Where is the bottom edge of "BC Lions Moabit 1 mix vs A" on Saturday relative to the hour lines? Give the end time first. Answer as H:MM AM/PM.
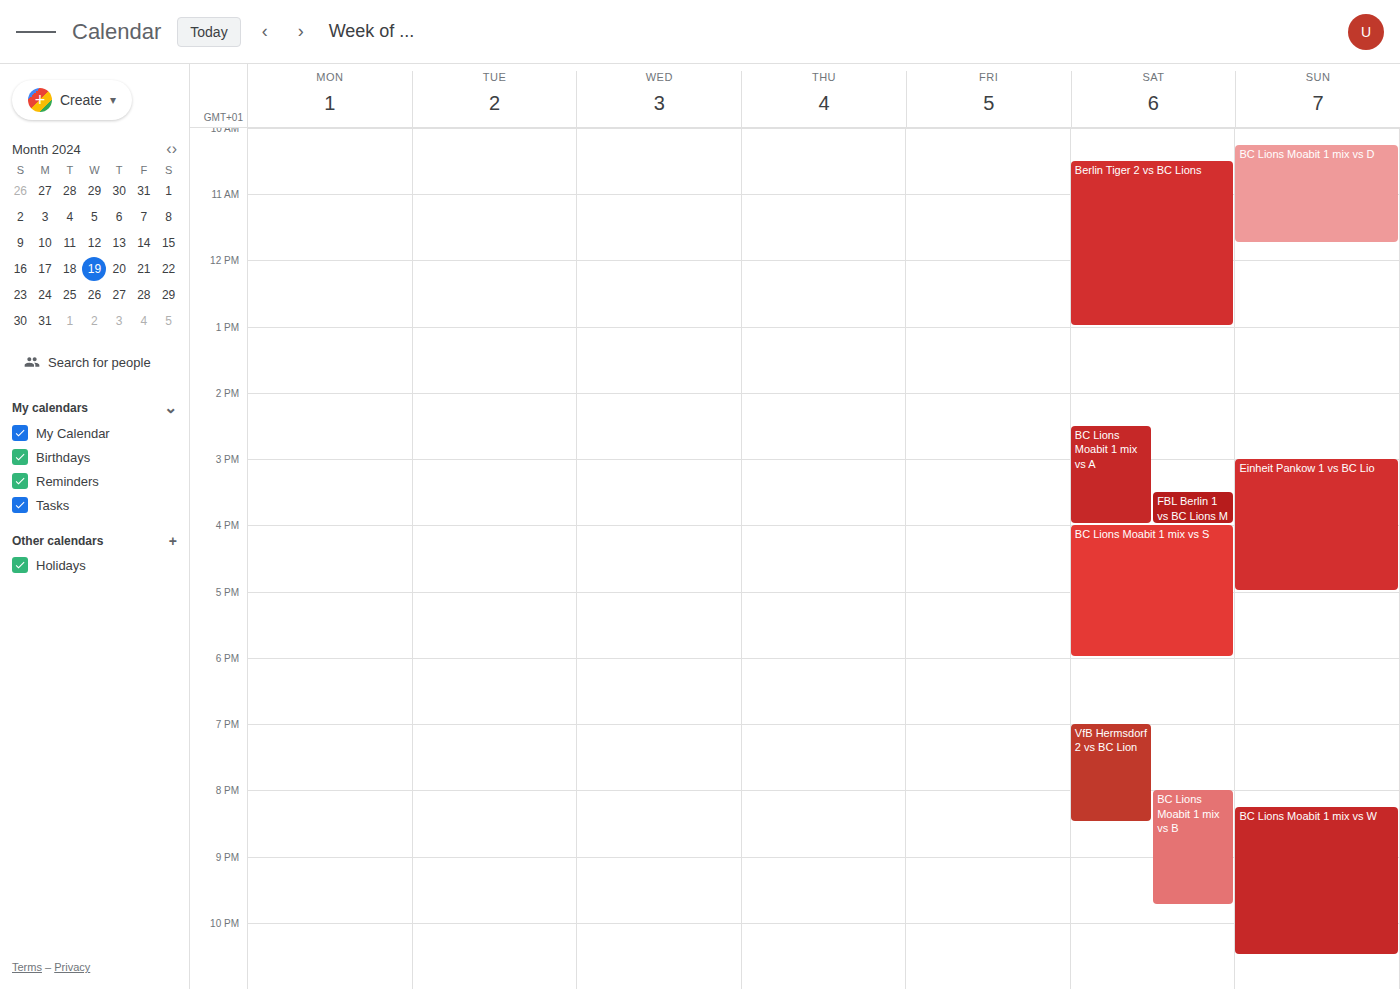
4:00 PM -- exactly on the 4 PM line.